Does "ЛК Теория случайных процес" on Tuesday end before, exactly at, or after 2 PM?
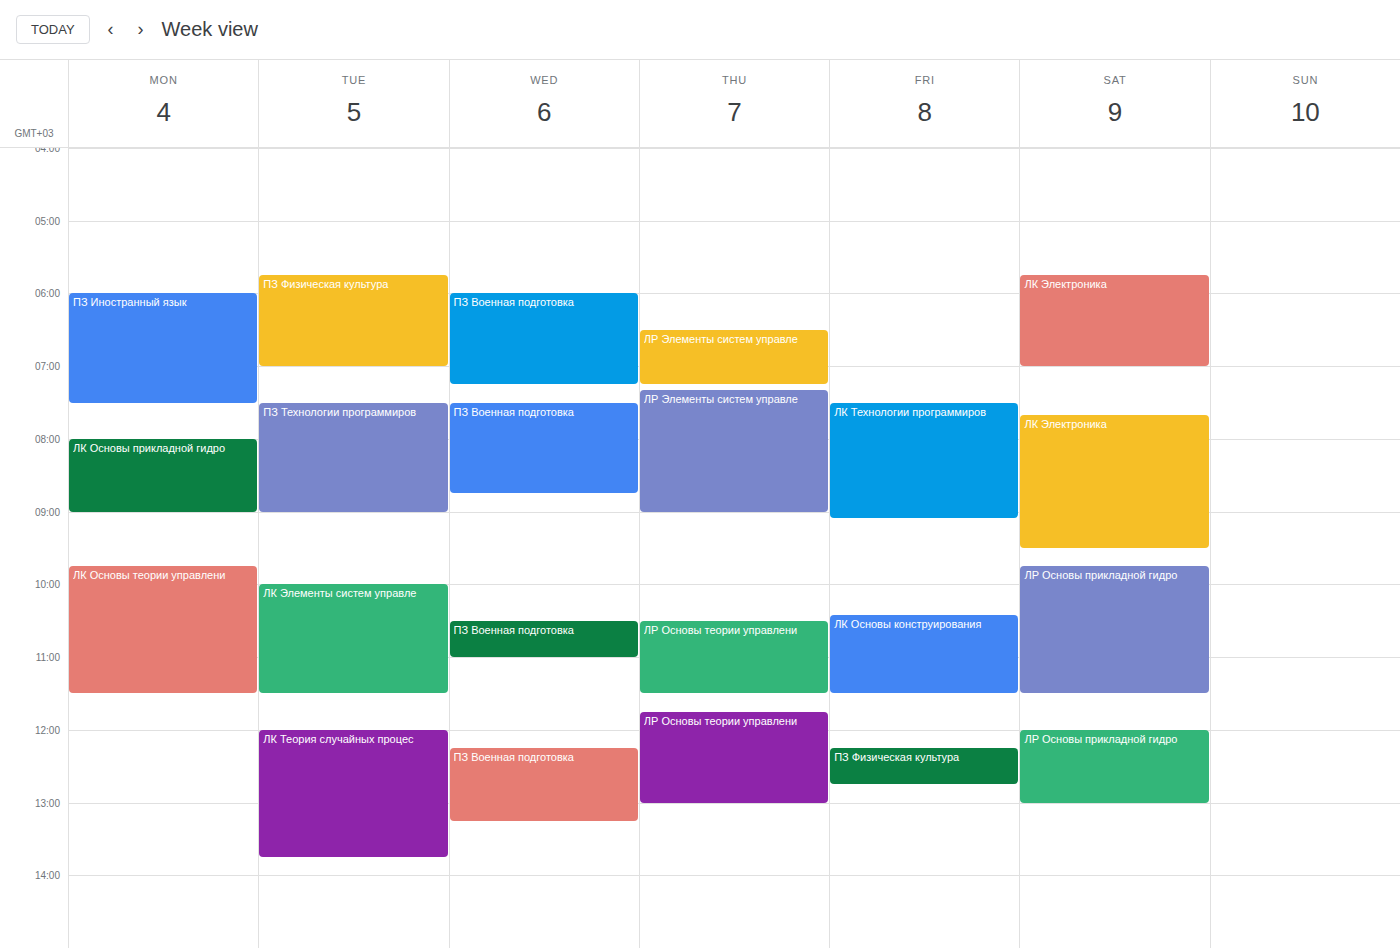
1:45 PM -- before 2 PM, 15 minutes above the 2 PM line.